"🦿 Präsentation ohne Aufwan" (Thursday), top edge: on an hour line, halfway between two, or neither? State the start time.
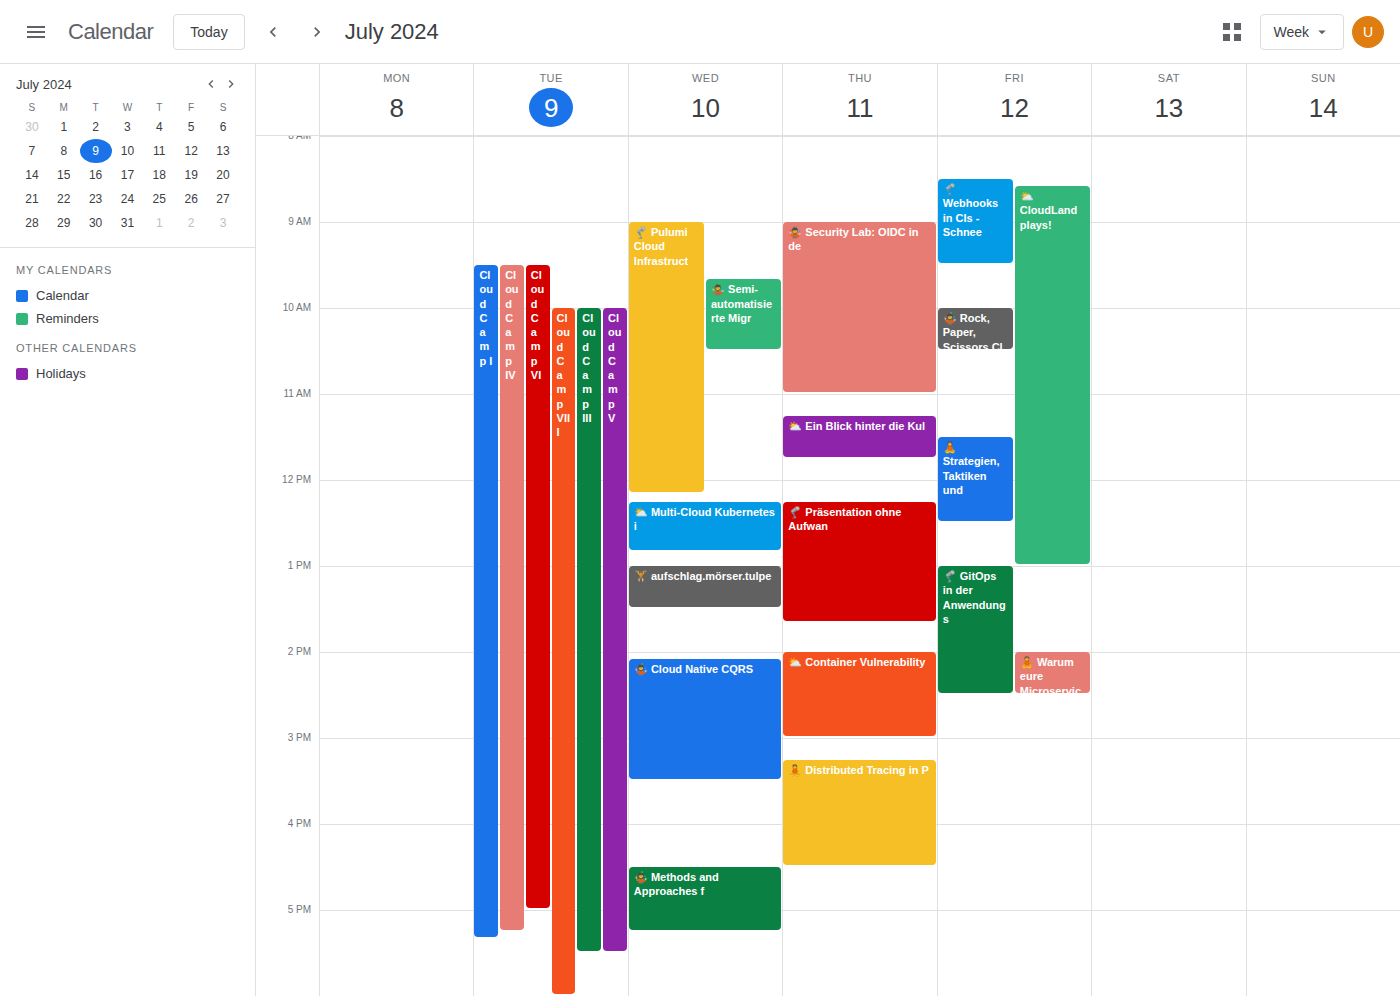
12:15 PM -- neither: a quarter of the way from the 12 PM line to the 1 PM line.